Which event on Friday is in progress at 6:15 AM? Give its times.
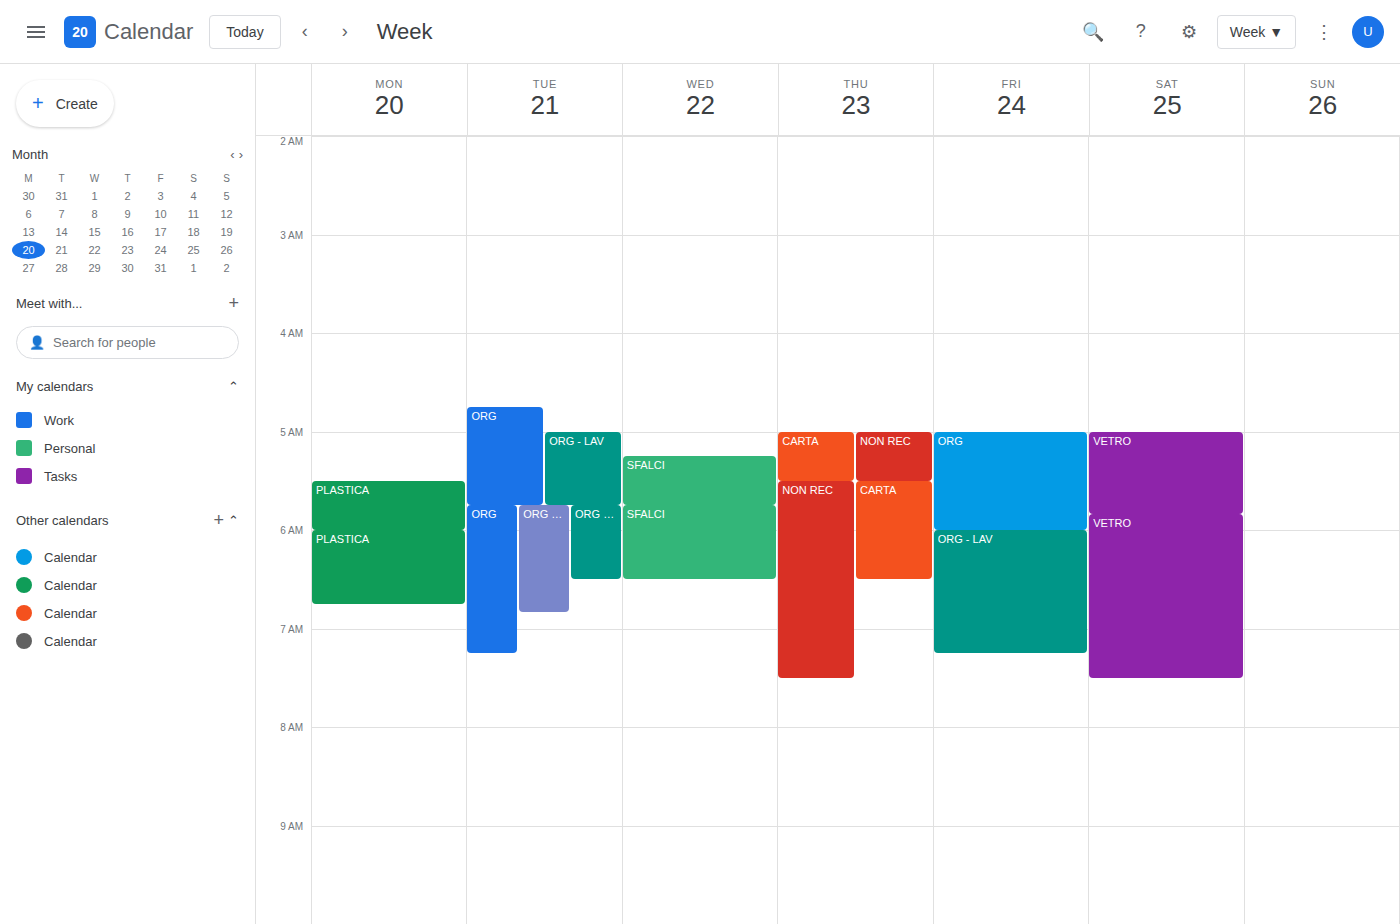
"ORG - LAV", 6:00 AM to 7:15 AM